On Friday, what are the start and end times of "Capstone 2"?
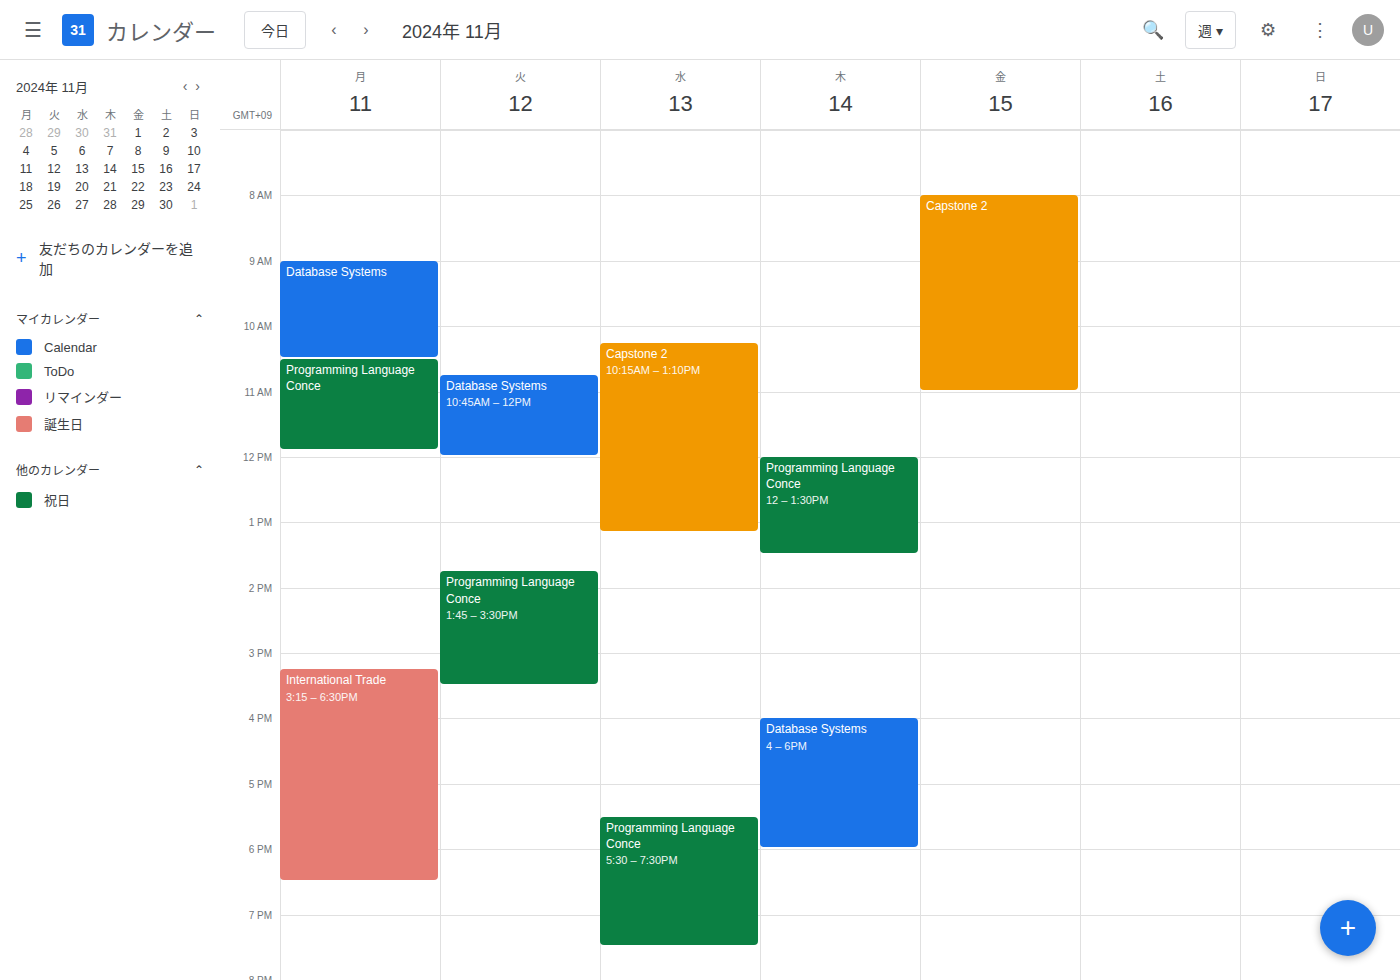
8:00 AM to 11:00 AM